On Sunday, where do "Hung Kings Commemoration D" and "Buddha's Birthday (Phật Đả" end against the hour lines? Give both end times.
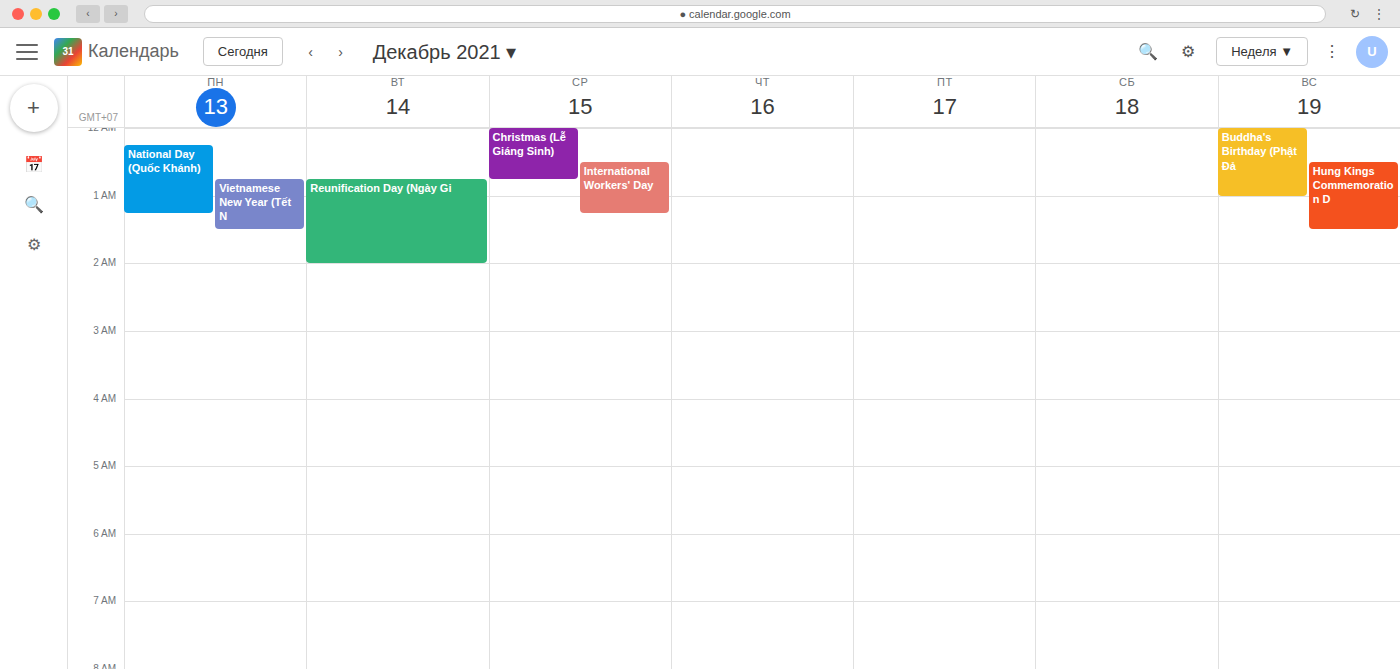
"Hung Kings Commemoration D": 1:30 AM, halfway between the 1 AM and 2 AM lines. "Buddha's Birthday (Phật Đả": 1:00 AM, exactly on the 1 AM line.